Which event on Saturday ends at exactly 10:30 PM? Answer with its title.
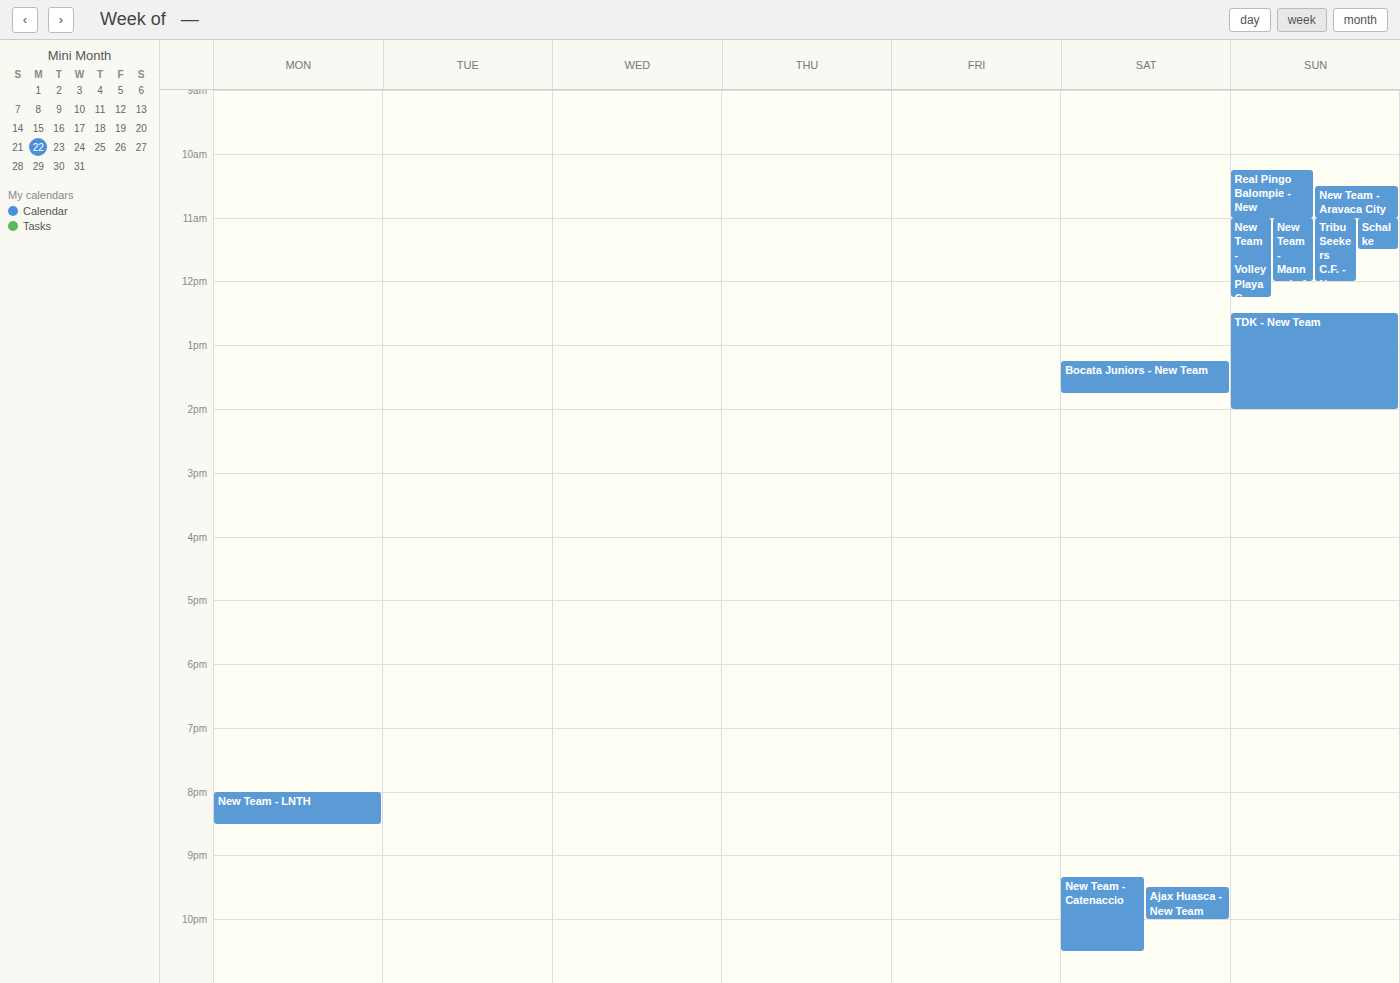
"New Team - Catenaccio"